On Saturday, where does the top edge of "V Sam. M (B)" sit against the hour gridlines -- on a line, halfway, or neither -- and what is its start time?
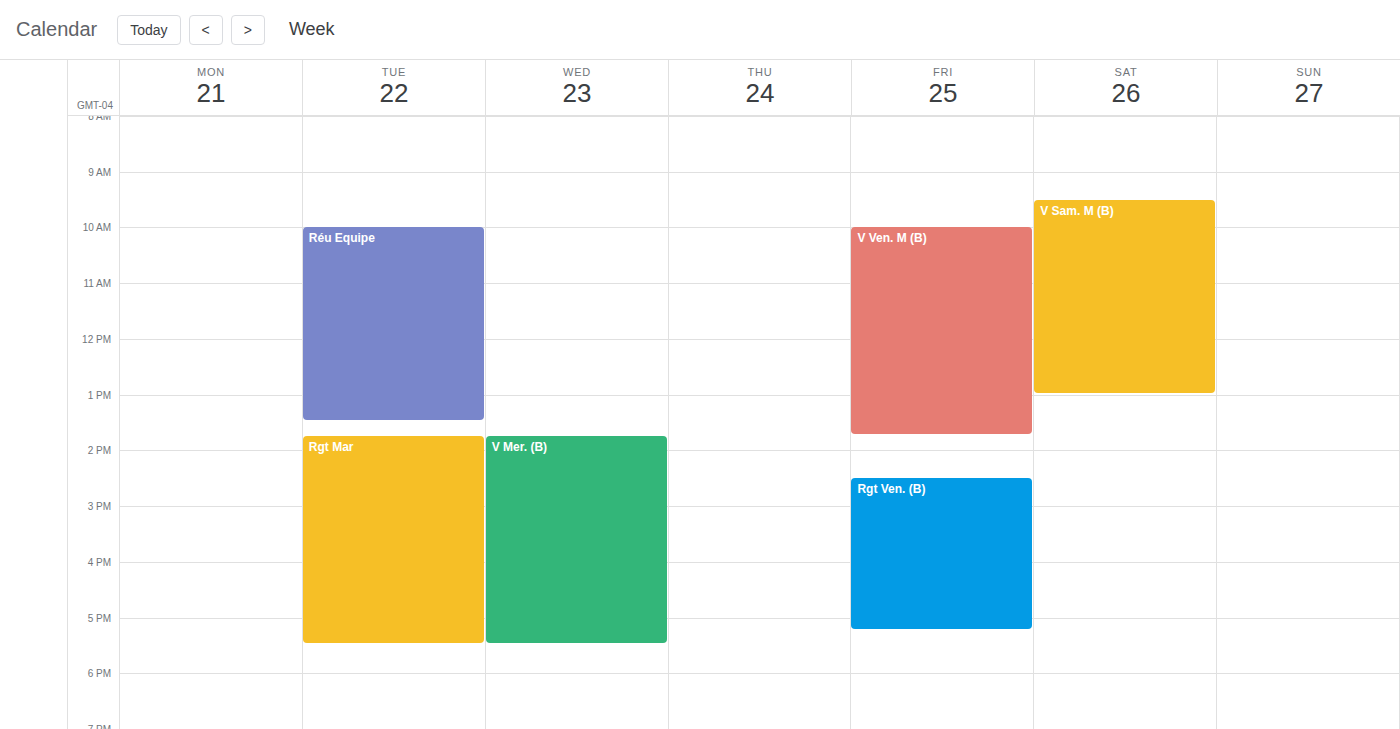
9:30 AM -- halfway between the 9 AM and 10 AM lines.